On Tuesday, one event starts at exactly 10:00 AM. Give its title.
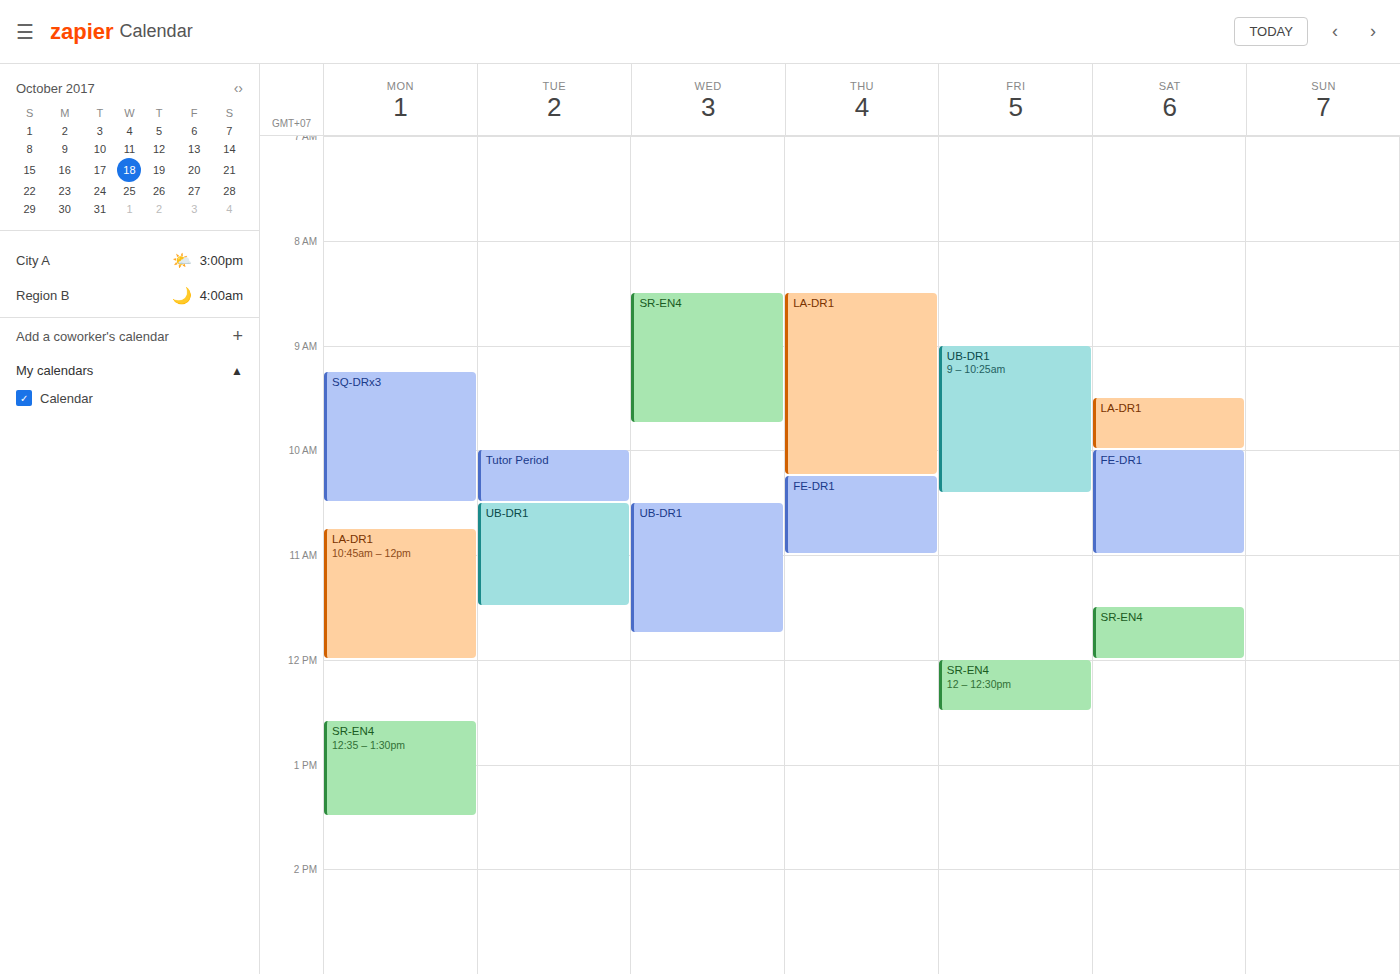
"Tutor Period"